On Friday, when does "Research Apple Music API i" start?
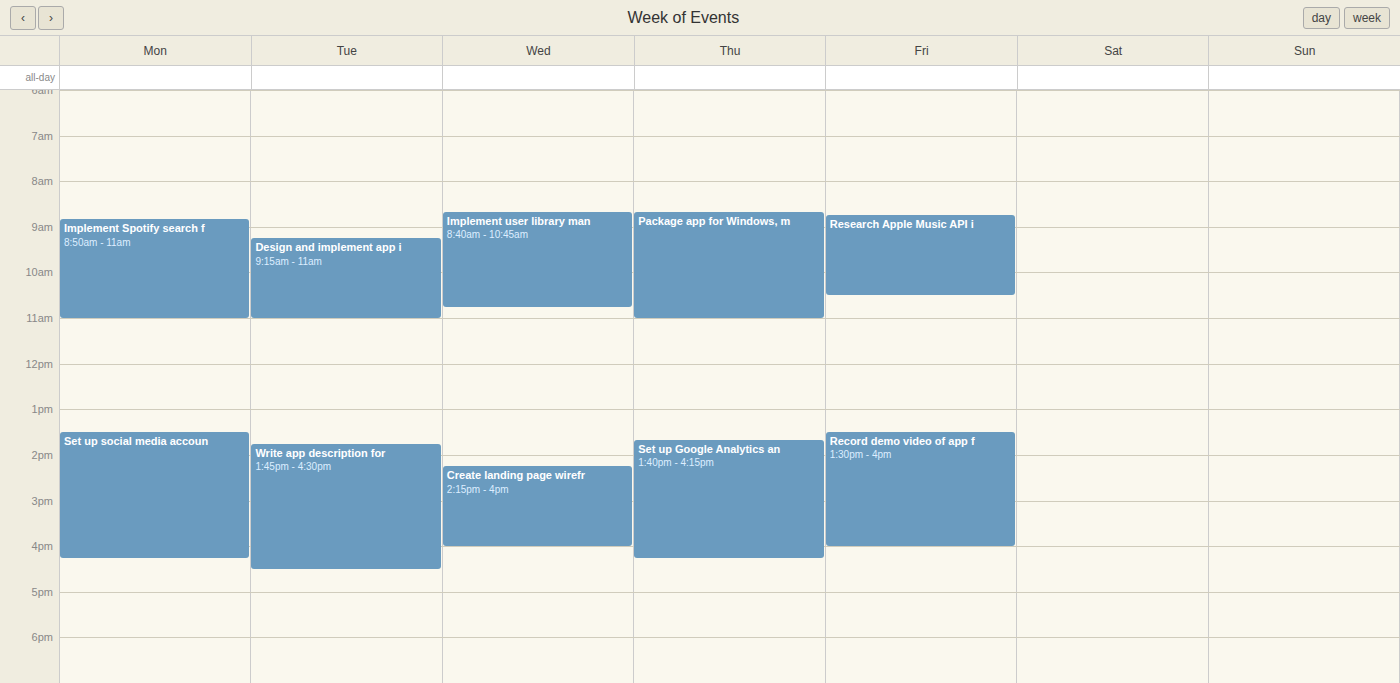
8:45 AM